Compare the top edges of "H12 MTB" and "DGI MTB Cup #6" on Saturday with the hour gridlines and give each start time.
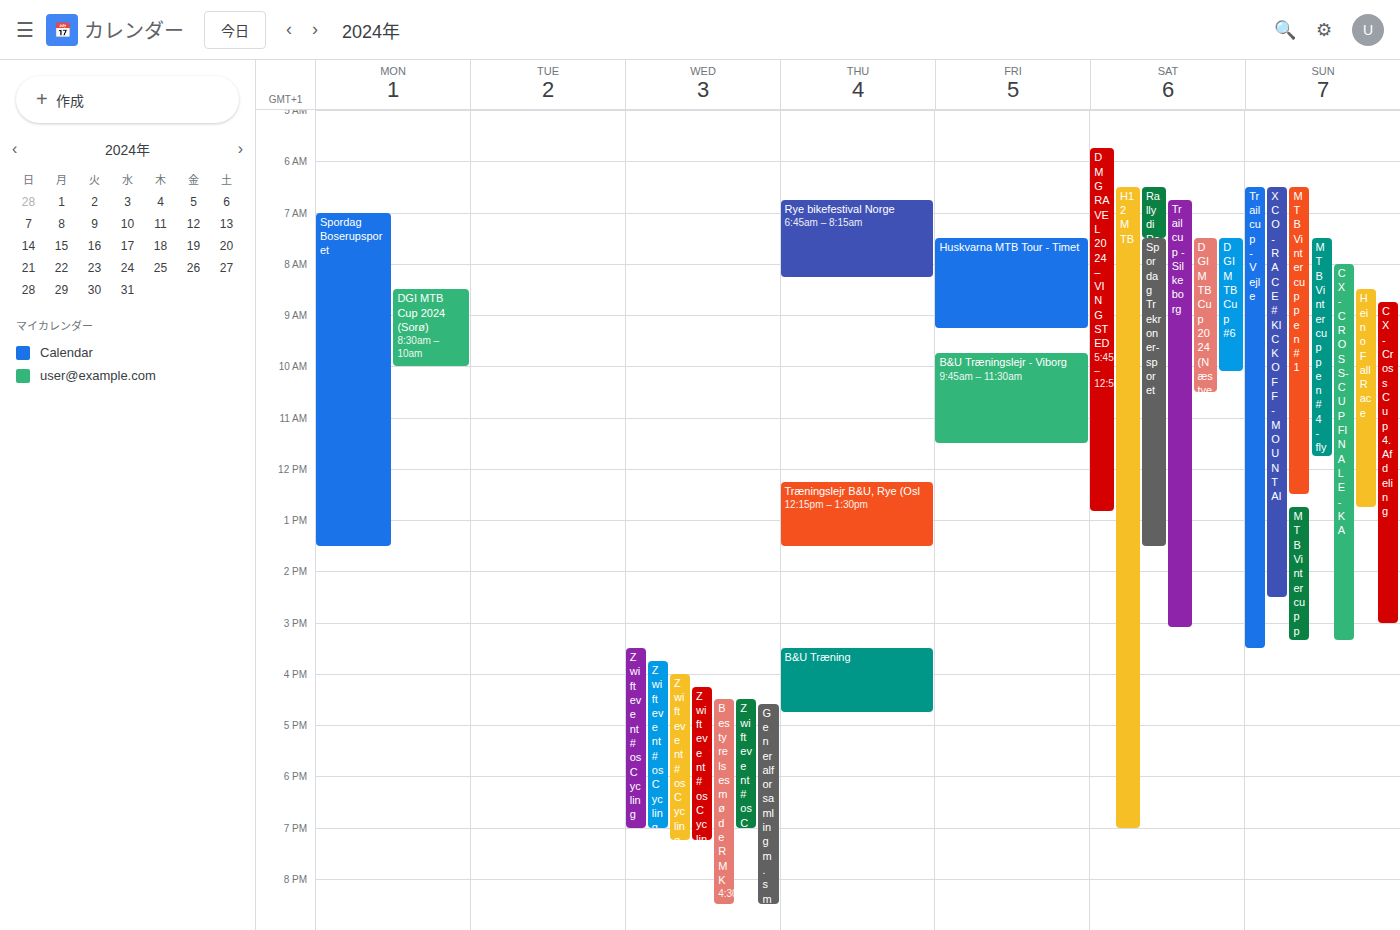
"H12 MTB": 6:30 AM, halfway between the 6 AM and 7 AM lines. "DGI MTB Cup #6": 7:30 AM, halfway between the 7 AM and 8 AM lines.